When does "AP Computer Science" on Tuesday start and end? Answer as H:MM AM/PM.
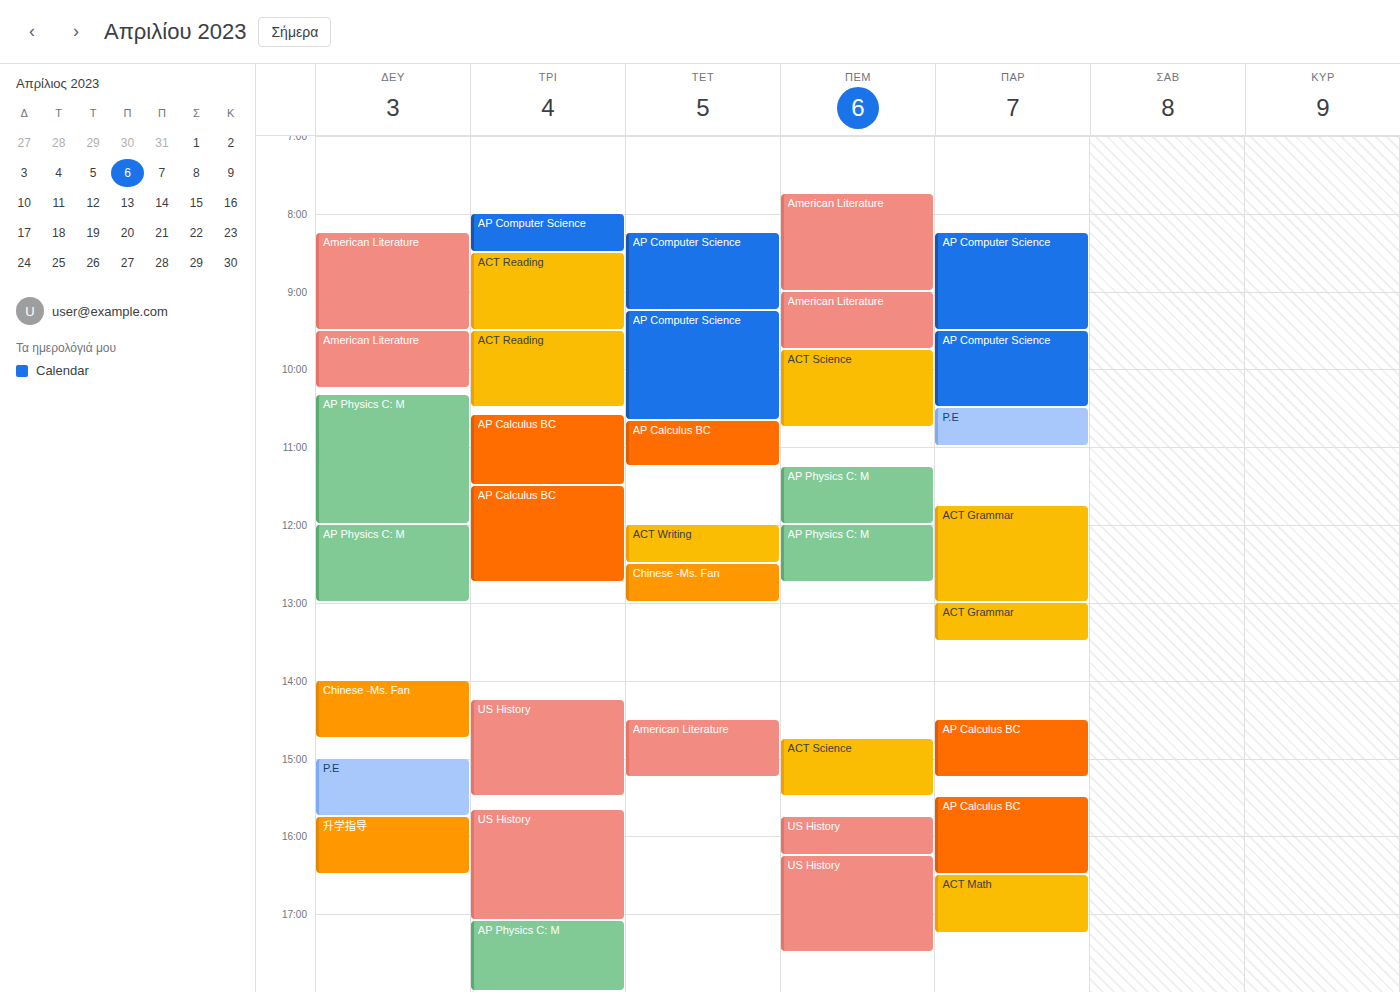
8:00 AM to 8:30 AM